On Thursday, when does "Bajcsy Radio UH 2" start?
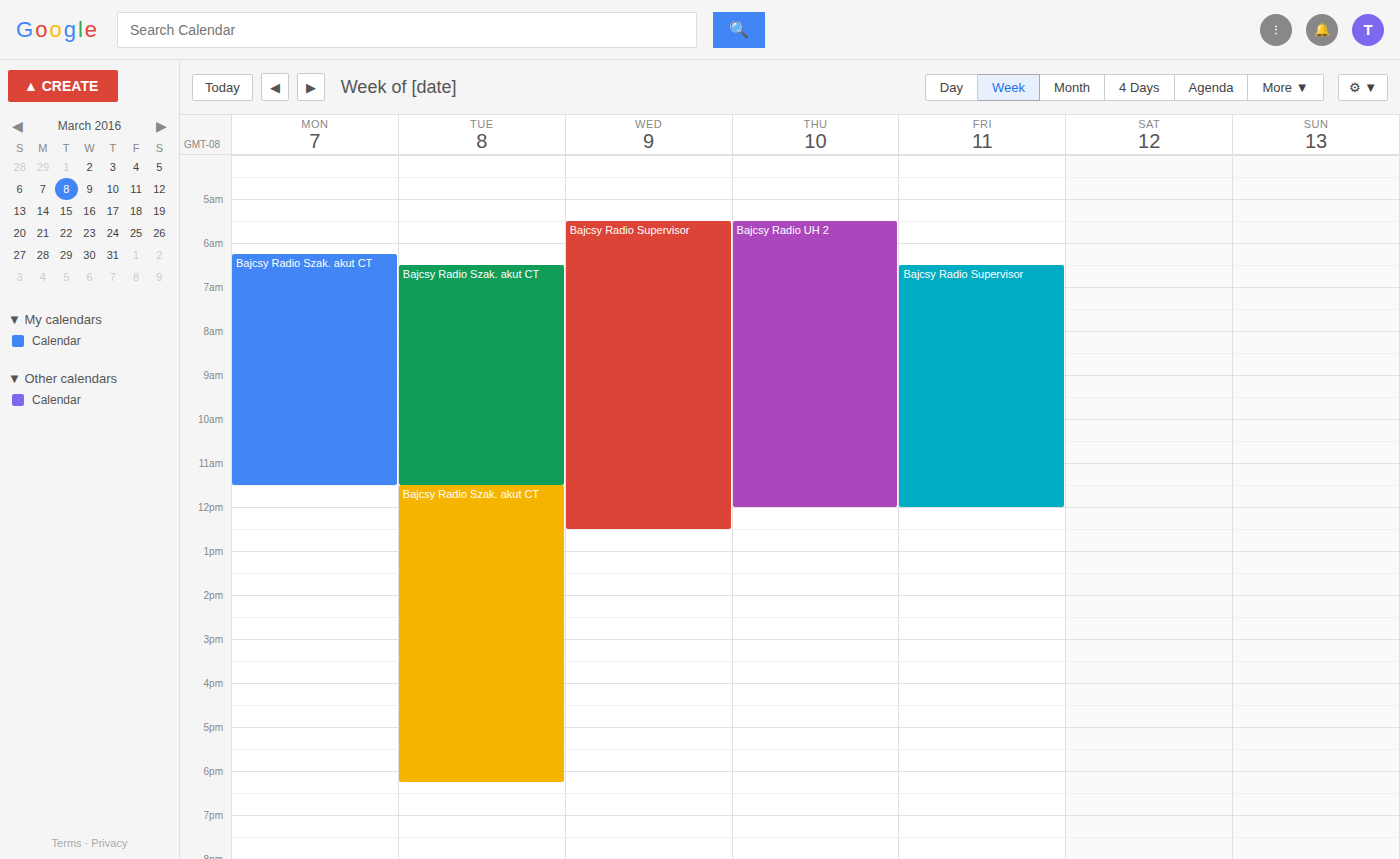
5:30 AM